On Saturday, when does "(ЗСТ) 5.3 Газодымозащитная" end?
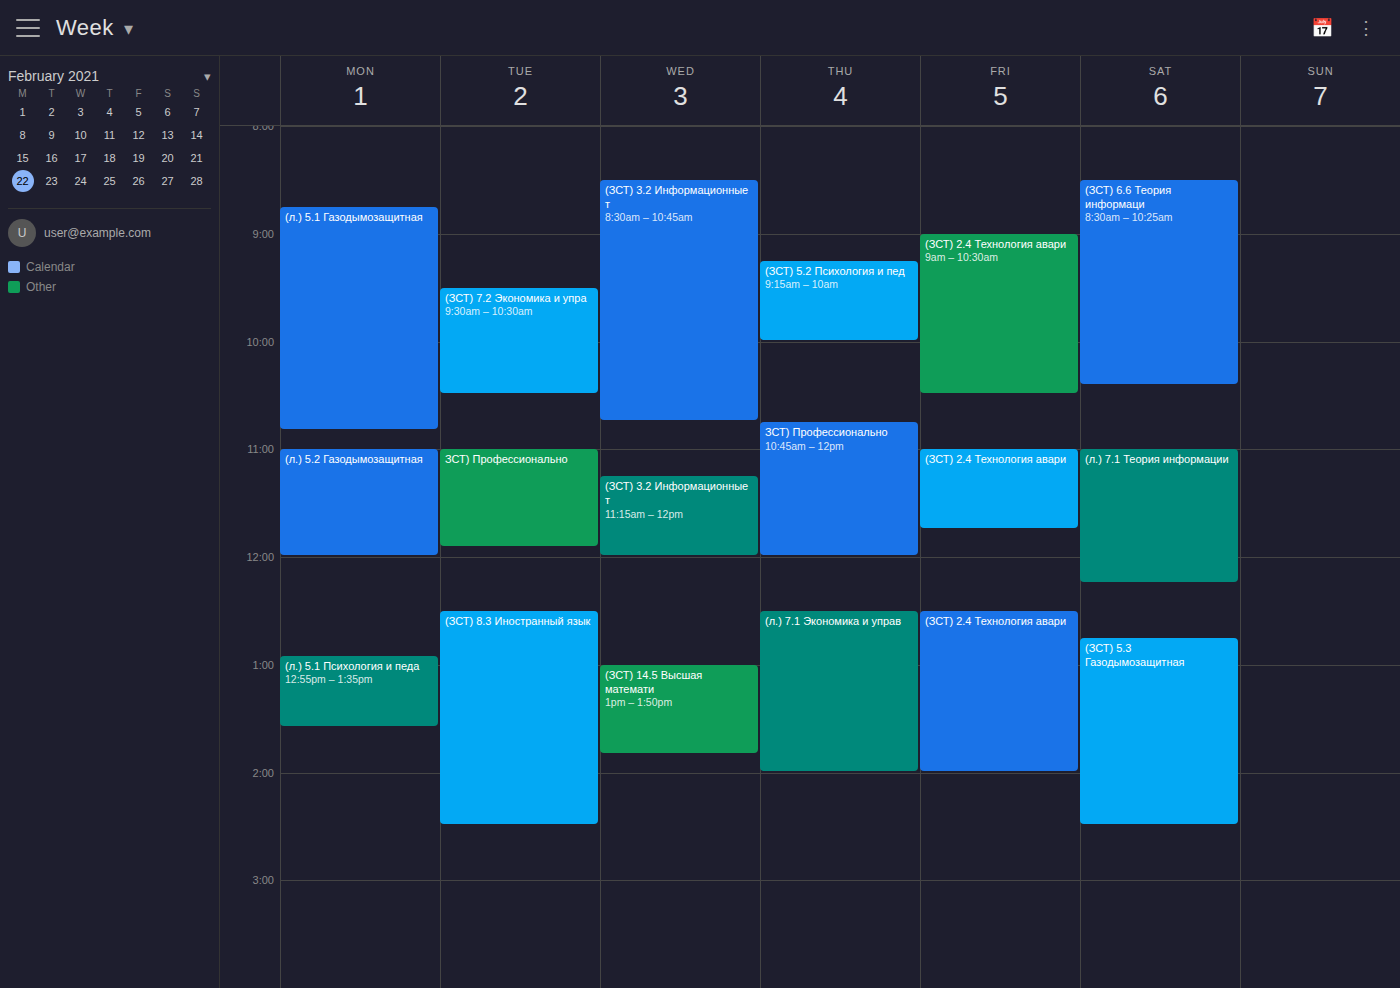
2:30 PM